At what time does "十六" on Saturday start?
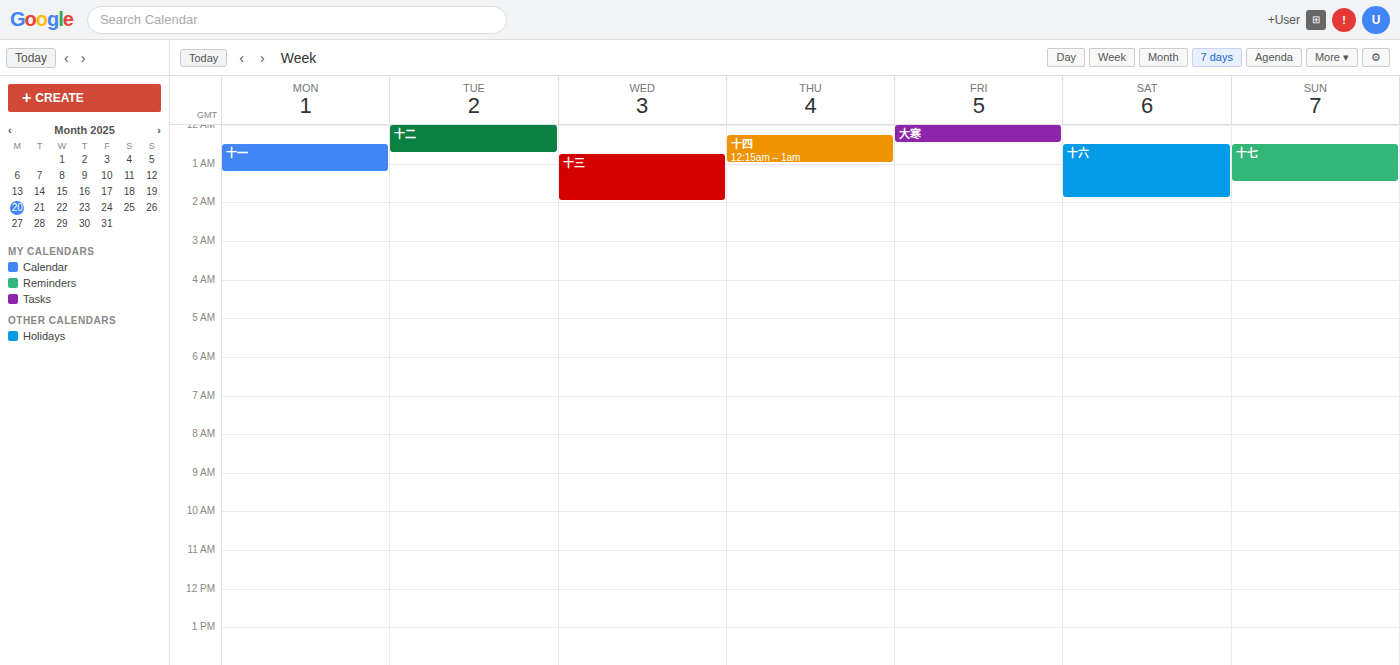
12:30 AM